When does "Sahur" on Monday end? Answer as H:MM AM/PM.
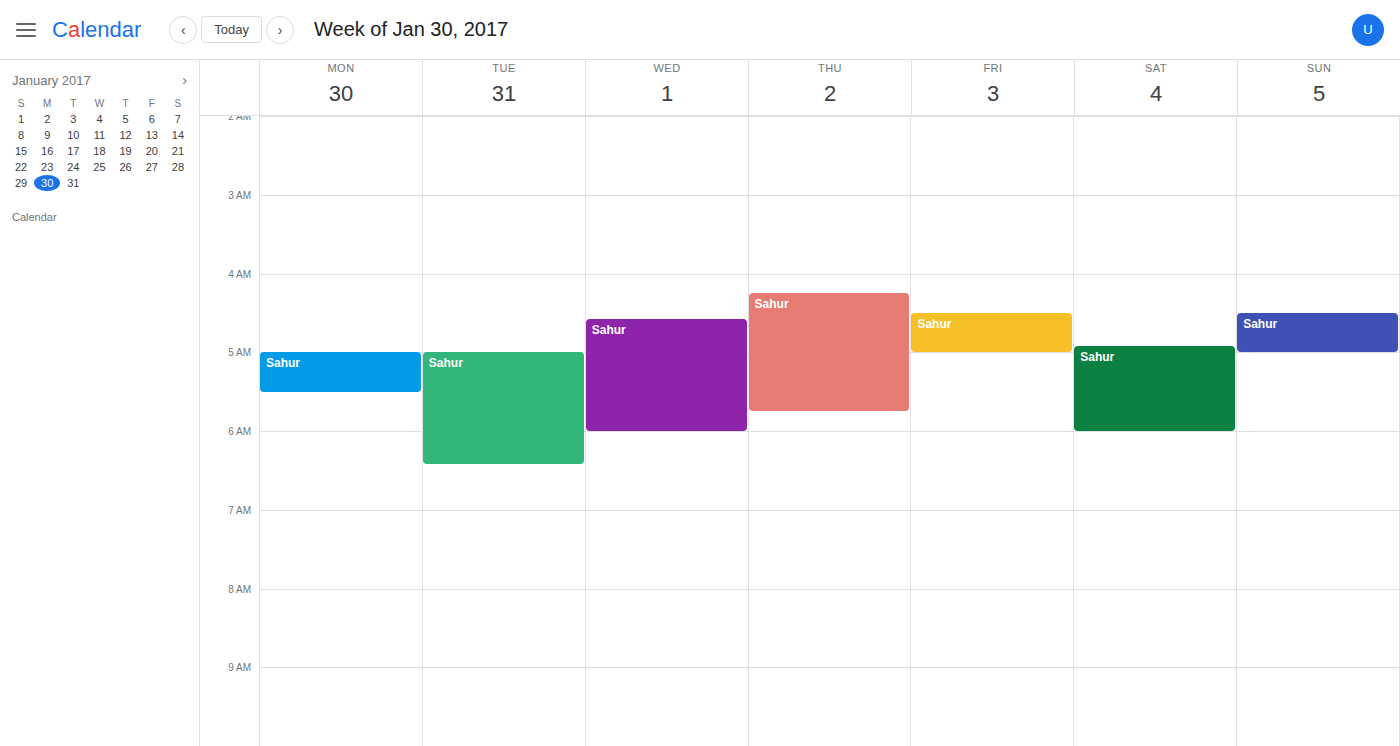
5:30 AM